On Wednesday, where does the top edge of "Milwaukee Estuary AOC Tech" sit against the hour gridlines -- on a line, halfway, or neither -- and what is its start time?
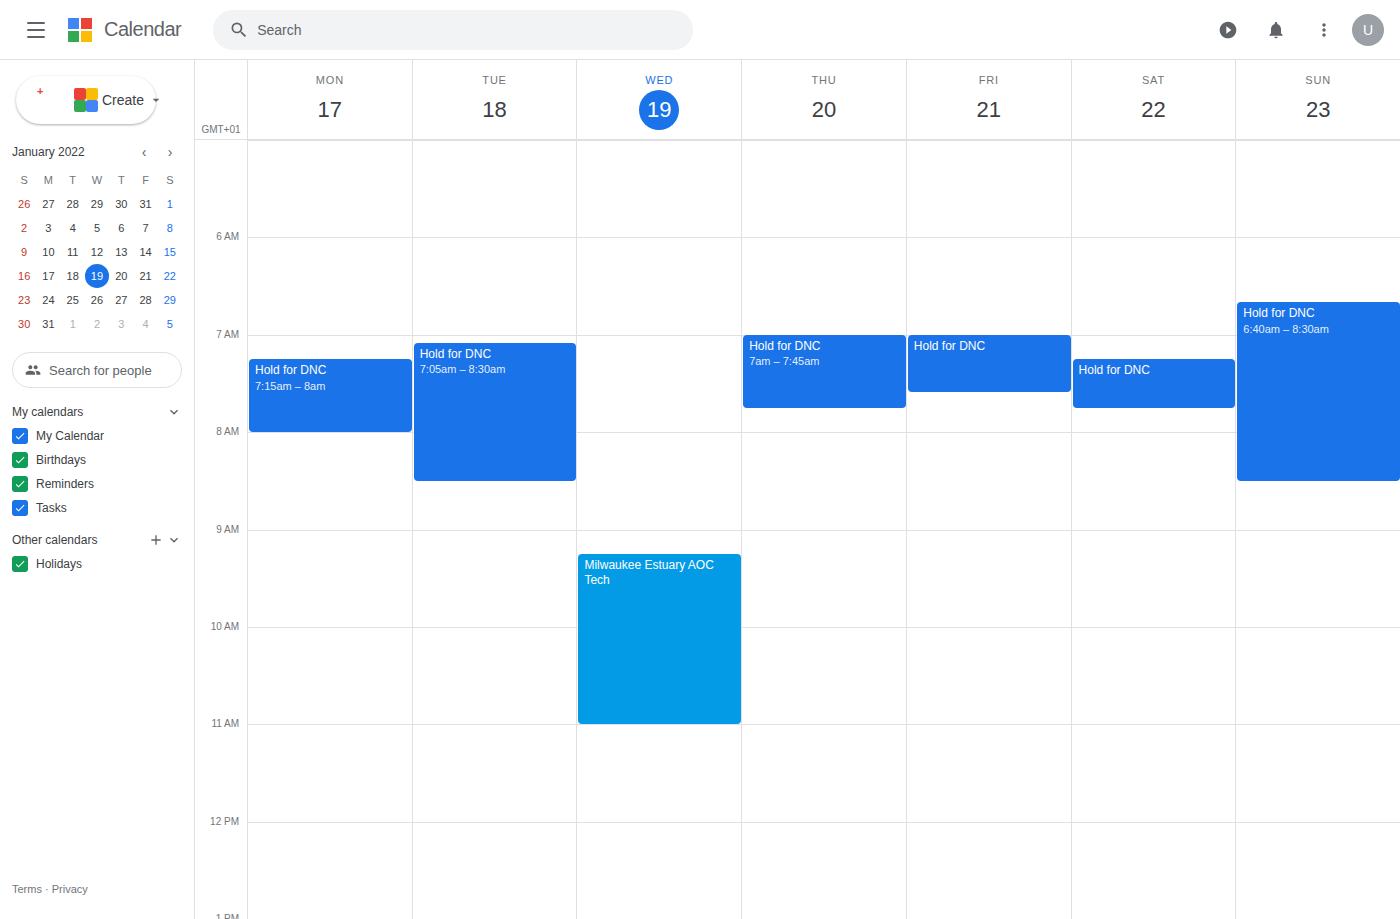
9:15 AM -- neither: a quarter of the way from the 9 AM line to the 10 AM line.